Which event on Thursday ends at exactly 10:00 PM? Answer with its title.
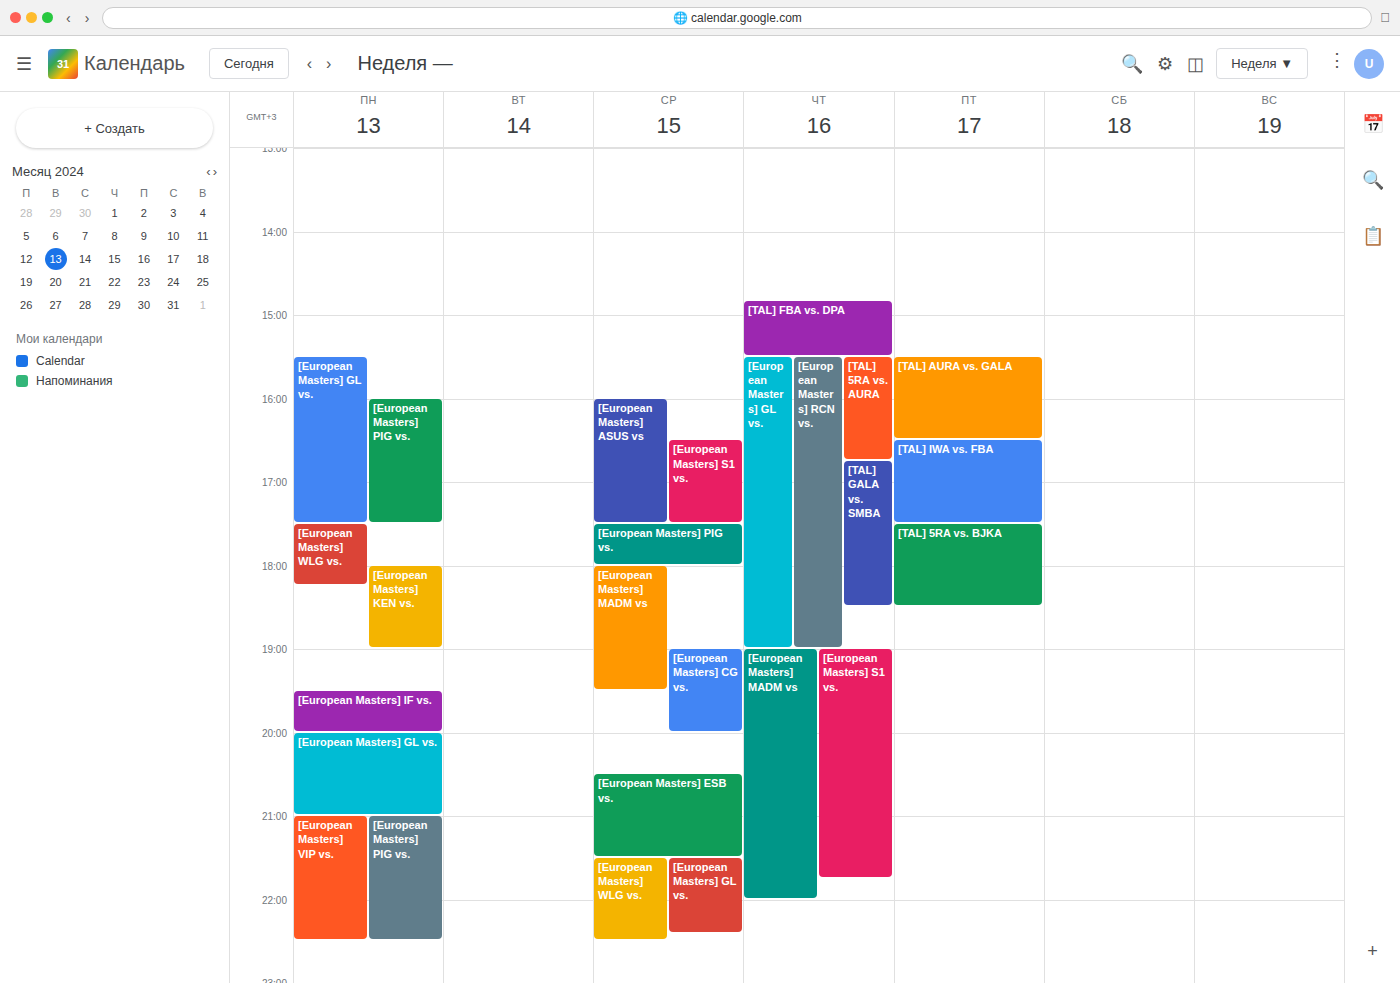
"[European Masters] MADM vs"